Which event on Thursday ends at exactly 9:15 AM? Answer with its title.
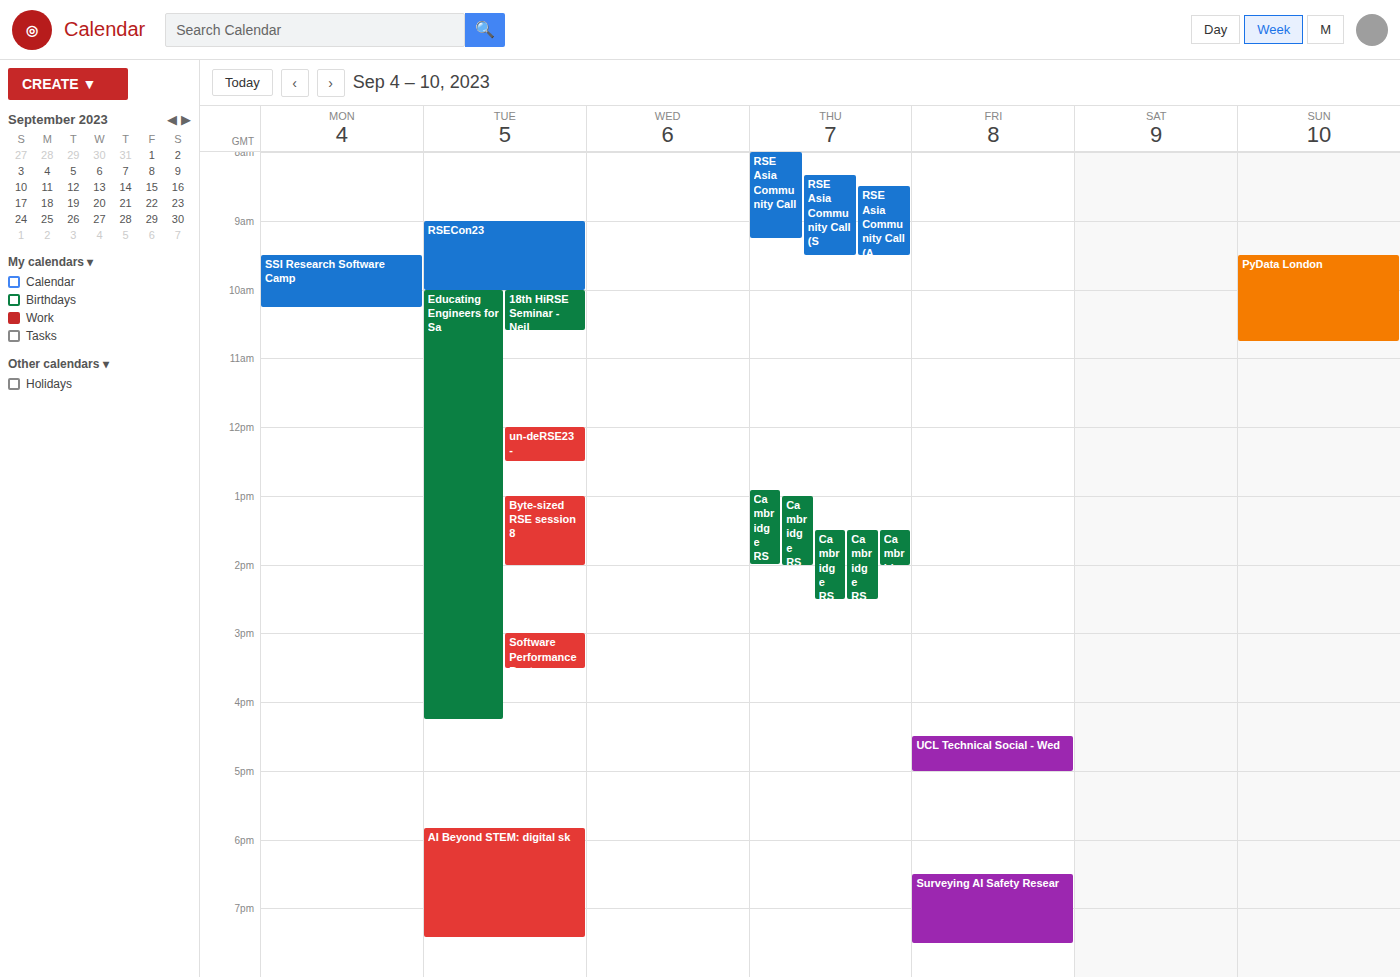
"RSE Asia Community Call"